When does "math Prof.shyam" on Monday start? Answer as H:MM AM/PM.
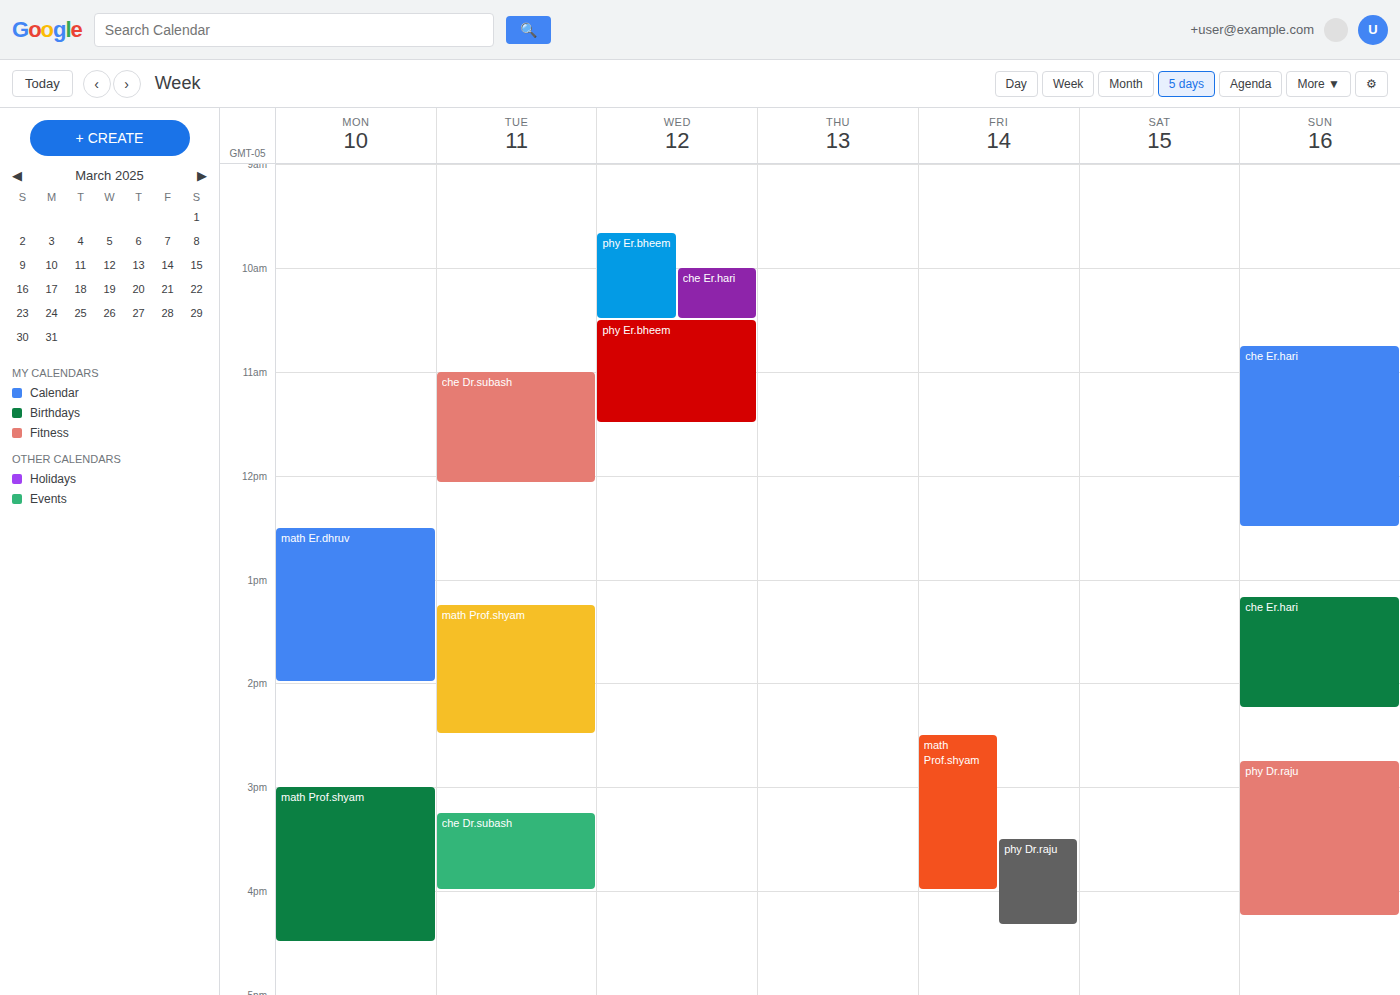
3:00 PM